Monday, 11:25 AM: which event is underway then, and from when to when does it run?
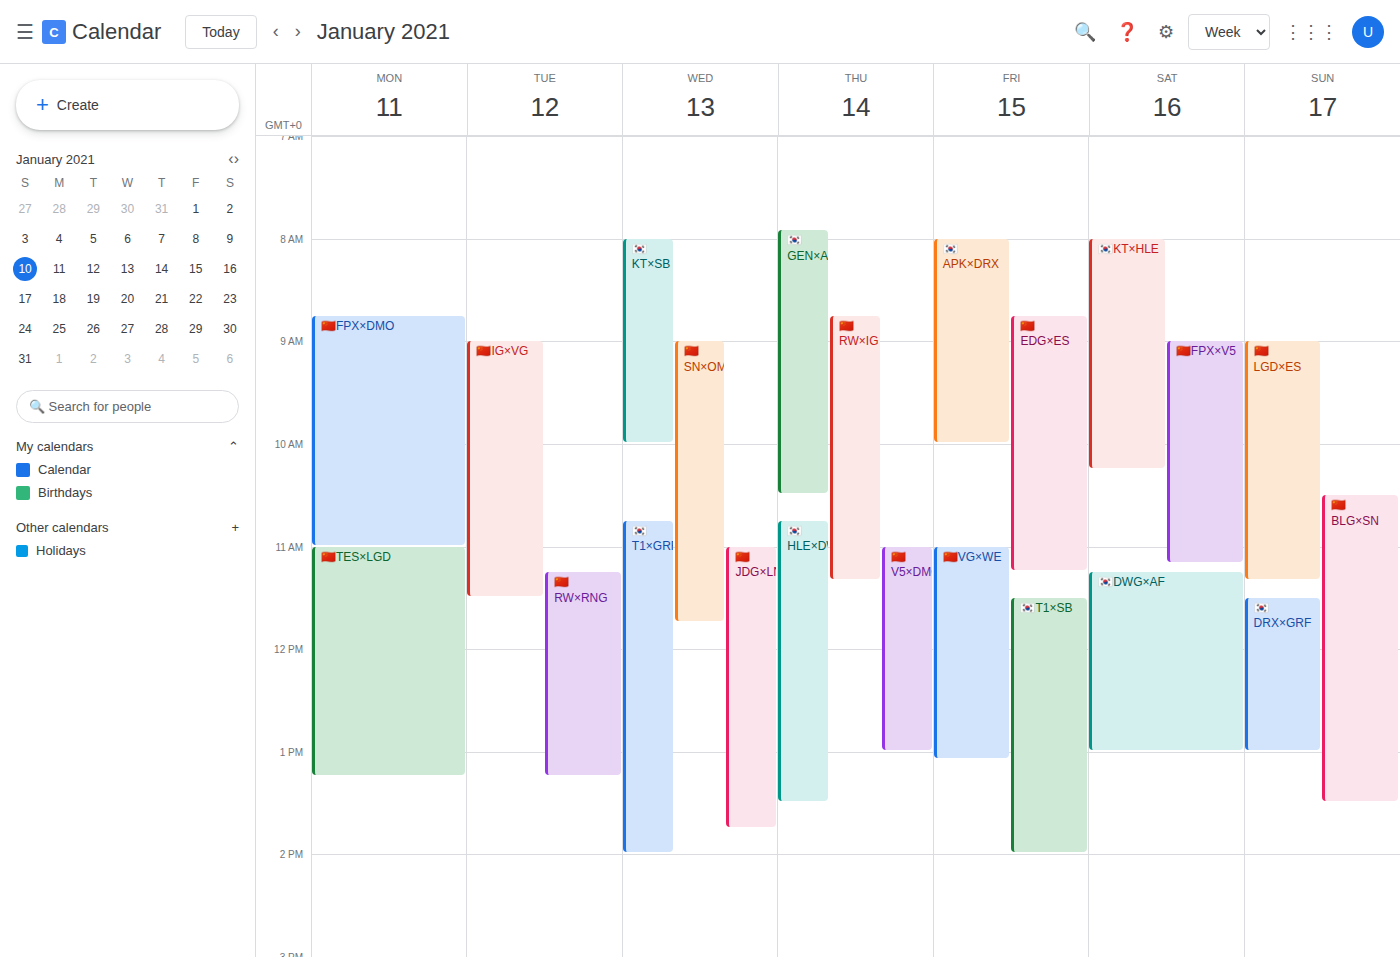
"🇨🇳TES×LGD", 11:00 AM to 1:15 PM